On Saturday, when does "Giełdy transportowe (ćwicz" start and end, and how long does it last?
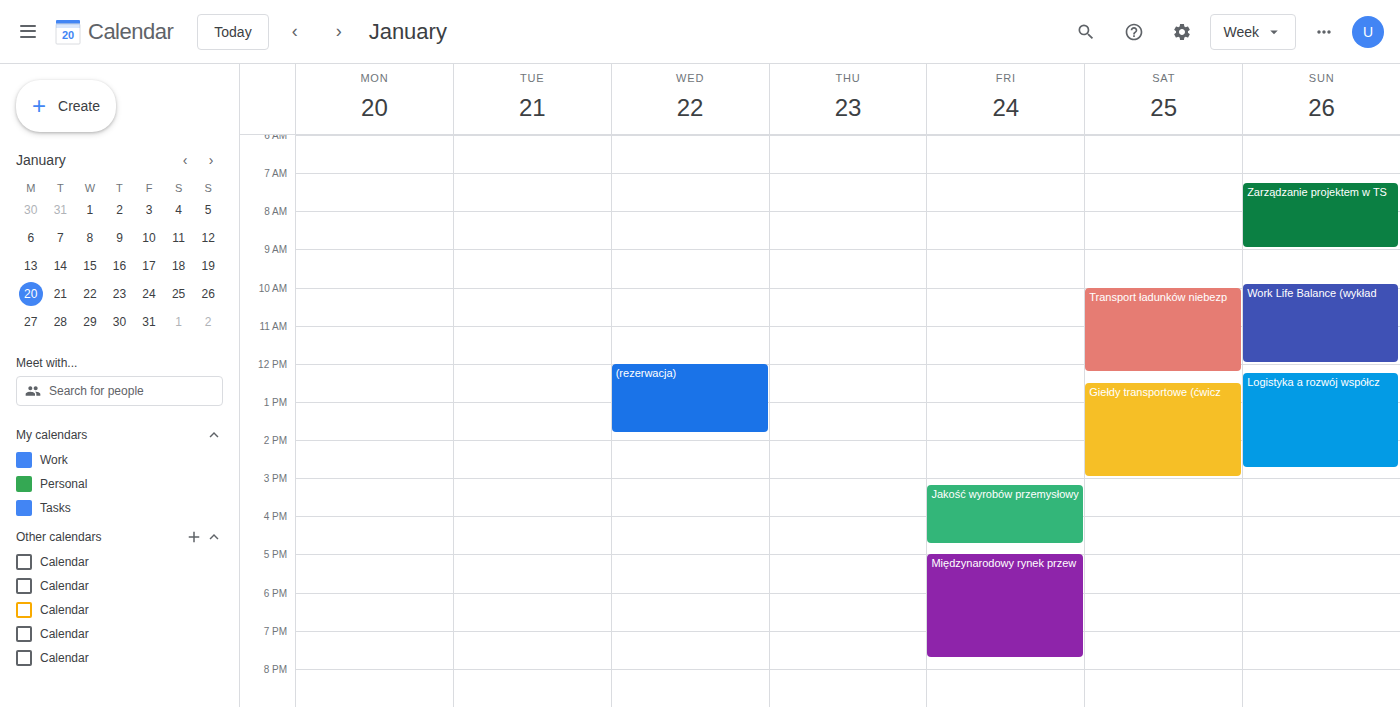
12:30 PM to 3:00 PM, 2 hours 30 minutes